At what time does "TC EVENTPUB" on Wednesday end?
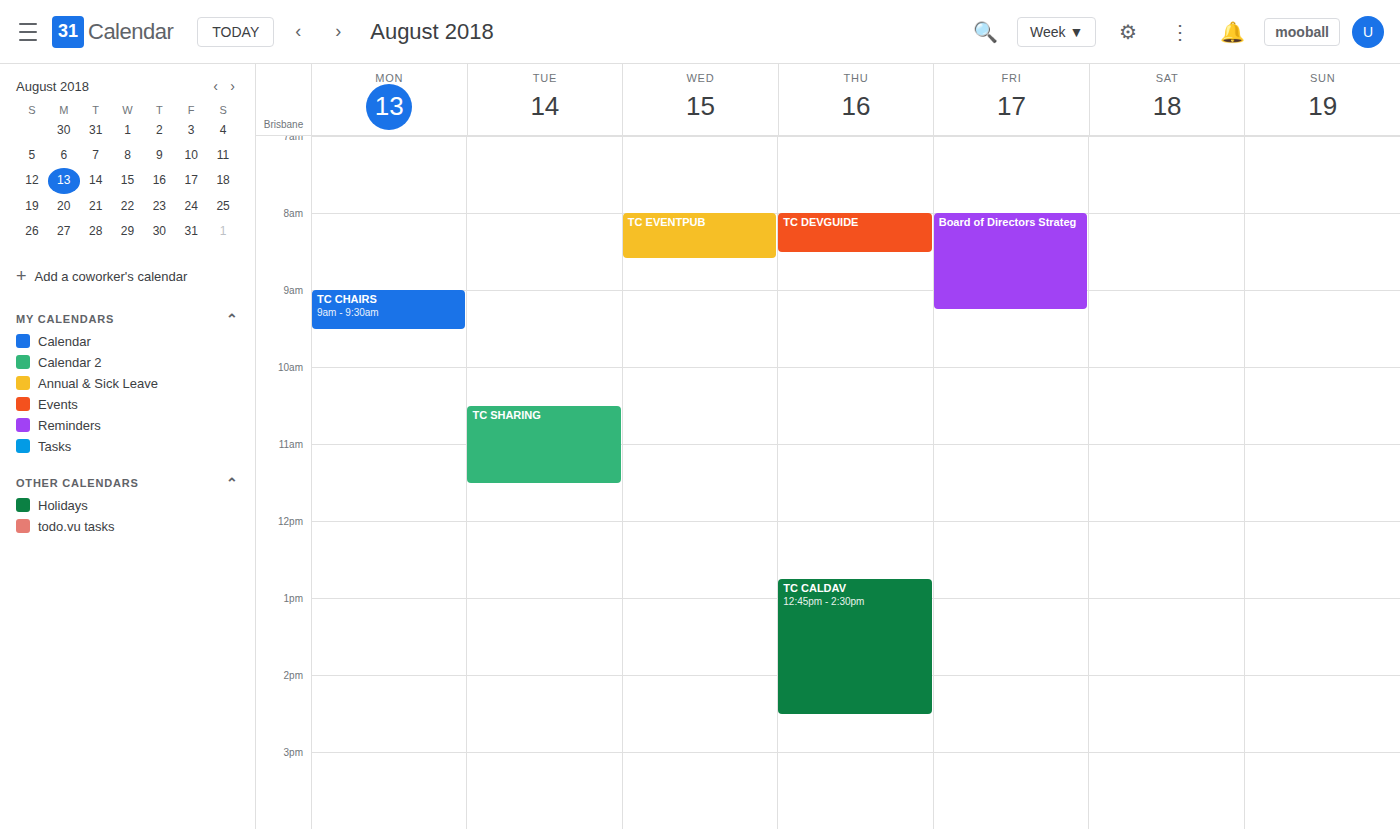
8:35 AM